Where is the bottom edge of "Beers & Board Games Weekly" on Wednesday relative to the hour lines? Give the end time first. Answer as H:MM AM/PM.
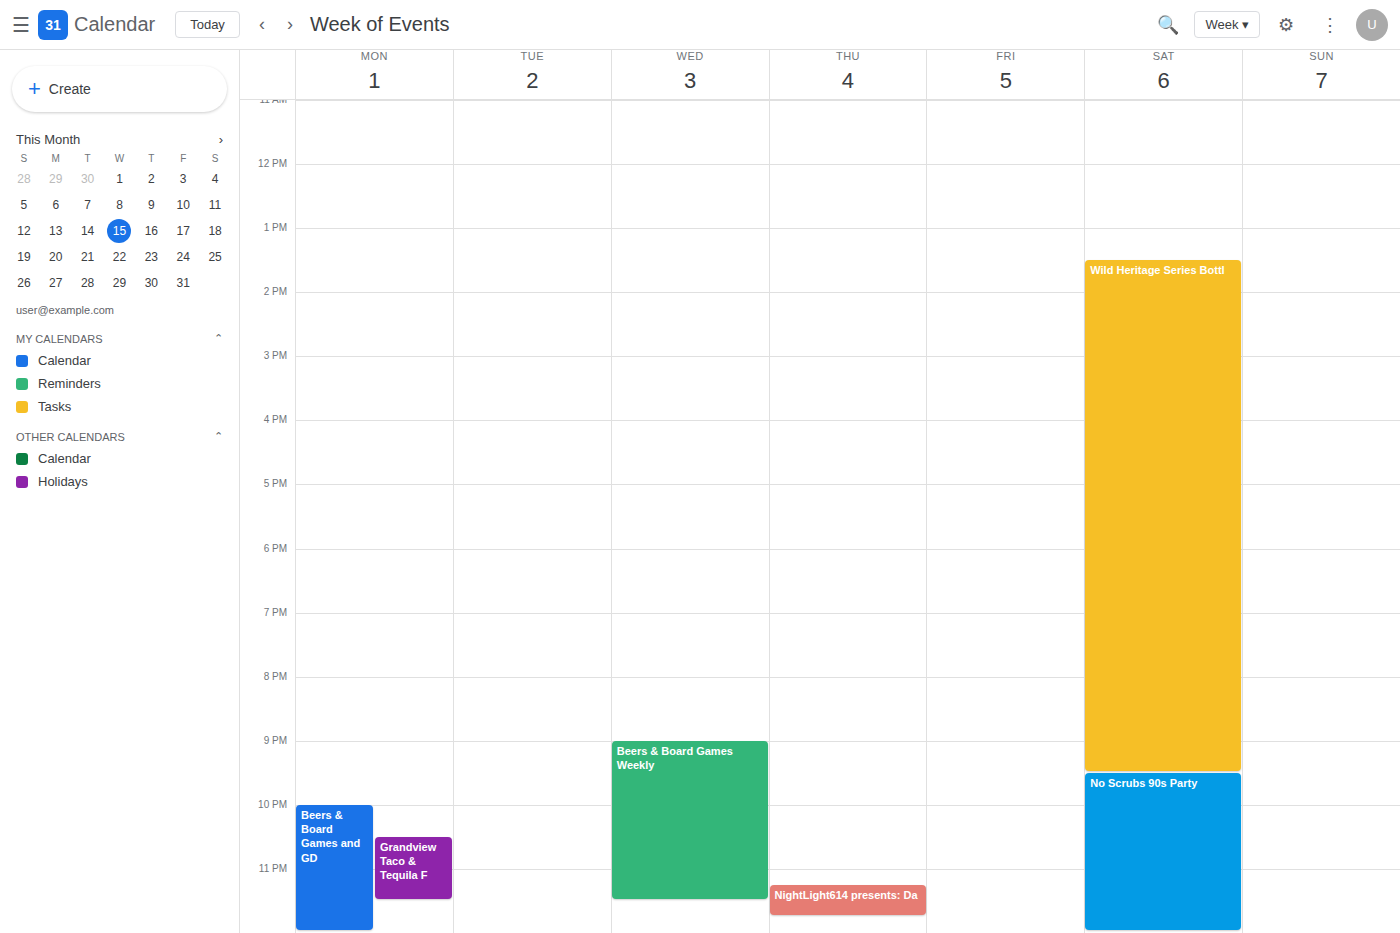
11:30 PM -- halfway between the 11 PM and 12 AM lines.